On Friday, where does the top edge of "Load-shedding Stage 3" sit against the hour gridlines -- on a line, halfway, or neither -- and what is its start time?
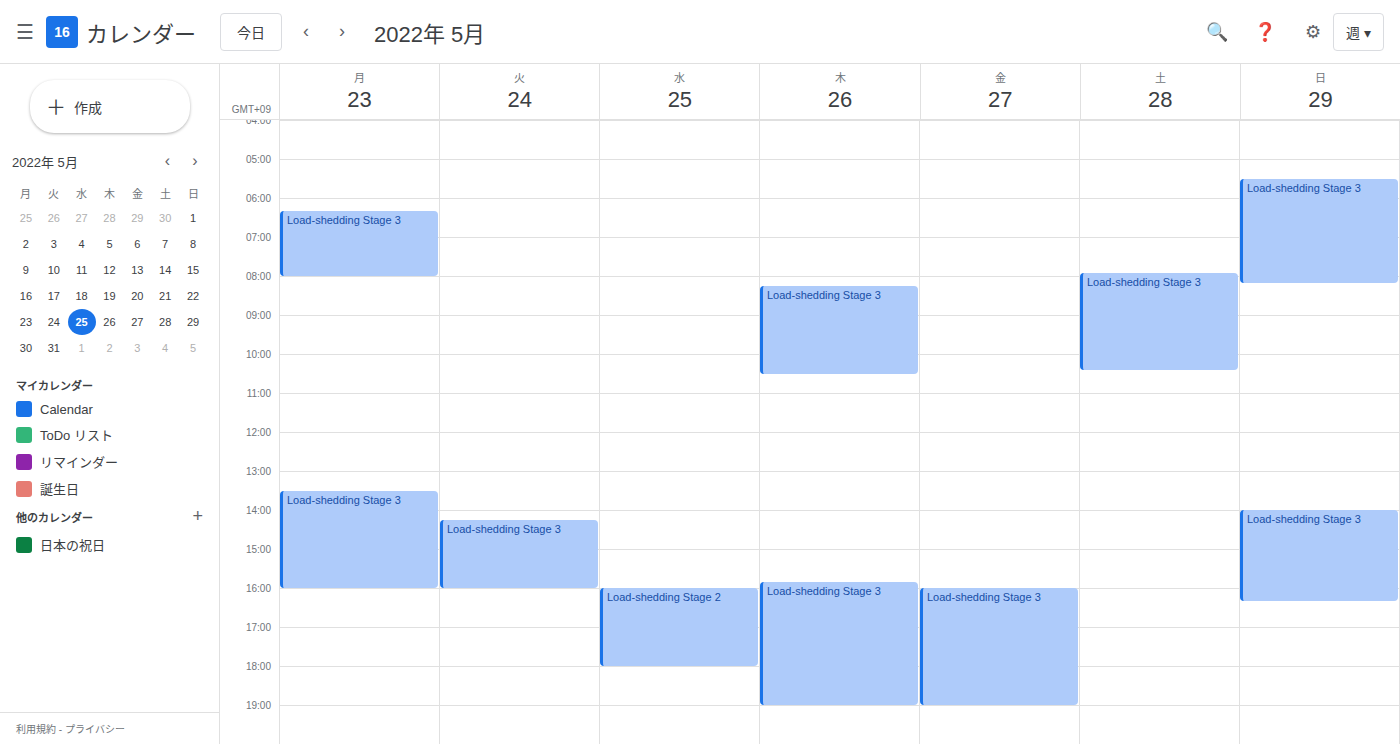
4:00 PM -- exactly on the 4 PM line.